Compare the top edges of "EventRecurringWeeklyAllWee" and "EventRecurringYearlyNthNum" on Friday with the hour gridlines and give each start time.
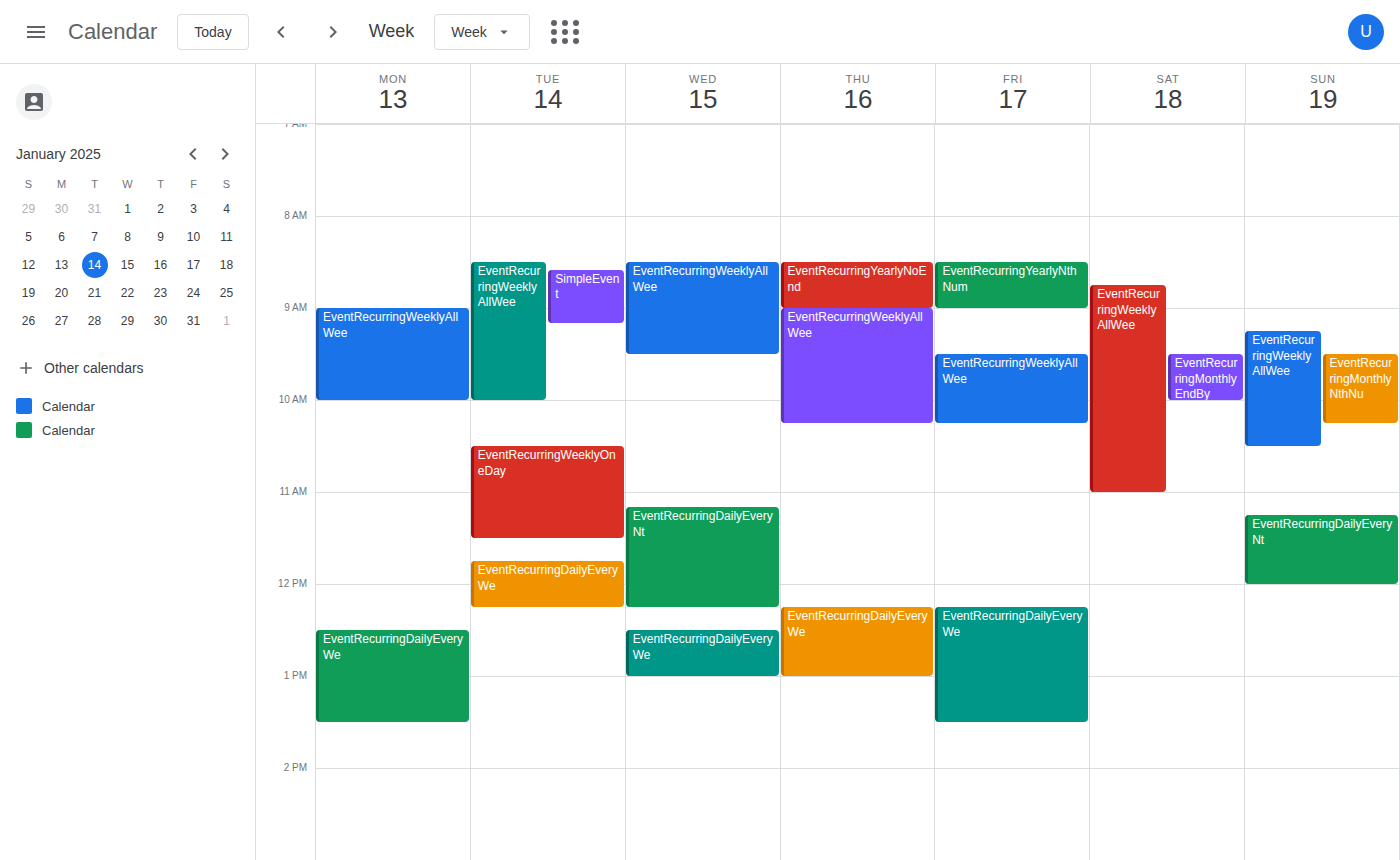
"EventRecurringWeeklyAllWee": 9:30 AM, halfway between the 9 AM and 10 AM lines. "EventRecurringYearlyNthNum": 8:30 AM, halfway between the 8 AM and 9 AM lines.